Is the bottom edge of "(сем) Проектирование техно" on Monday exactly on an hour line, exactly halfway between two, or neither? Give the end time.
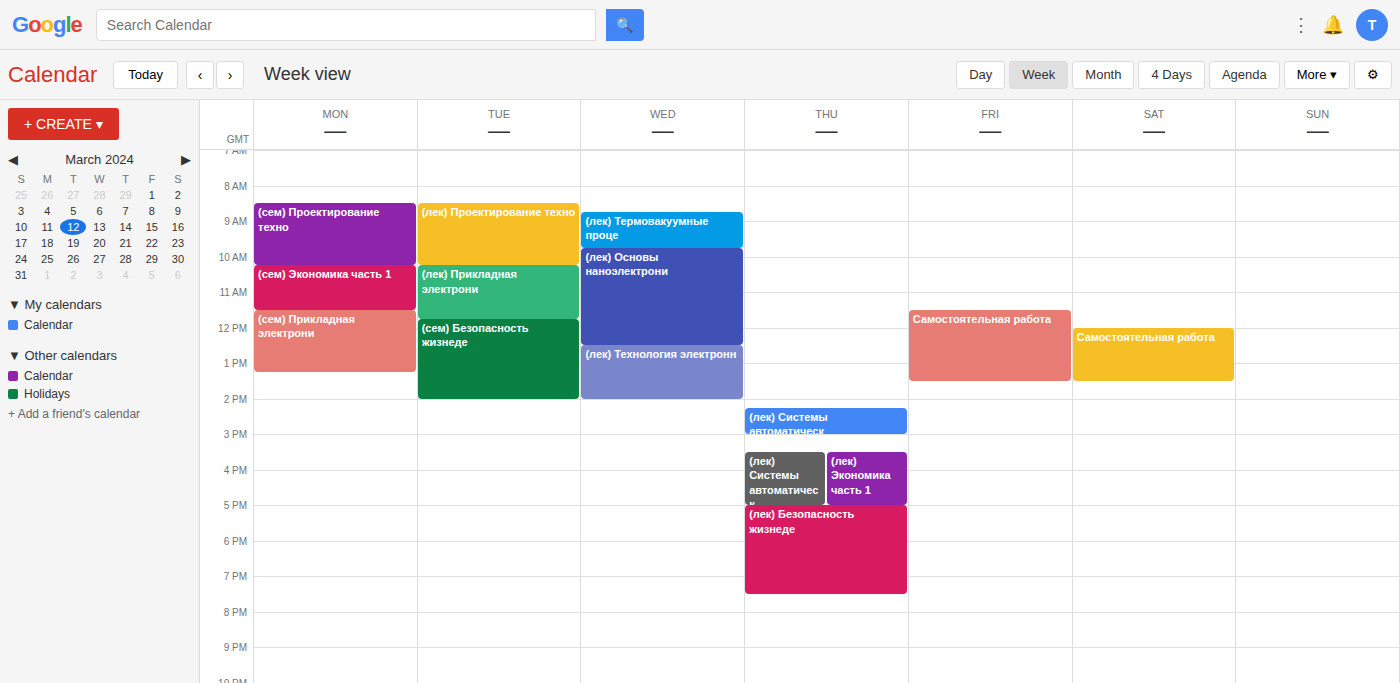
10:15 AM -- neither: a quarter of the way from the 10 AM line to the 11 AM line.